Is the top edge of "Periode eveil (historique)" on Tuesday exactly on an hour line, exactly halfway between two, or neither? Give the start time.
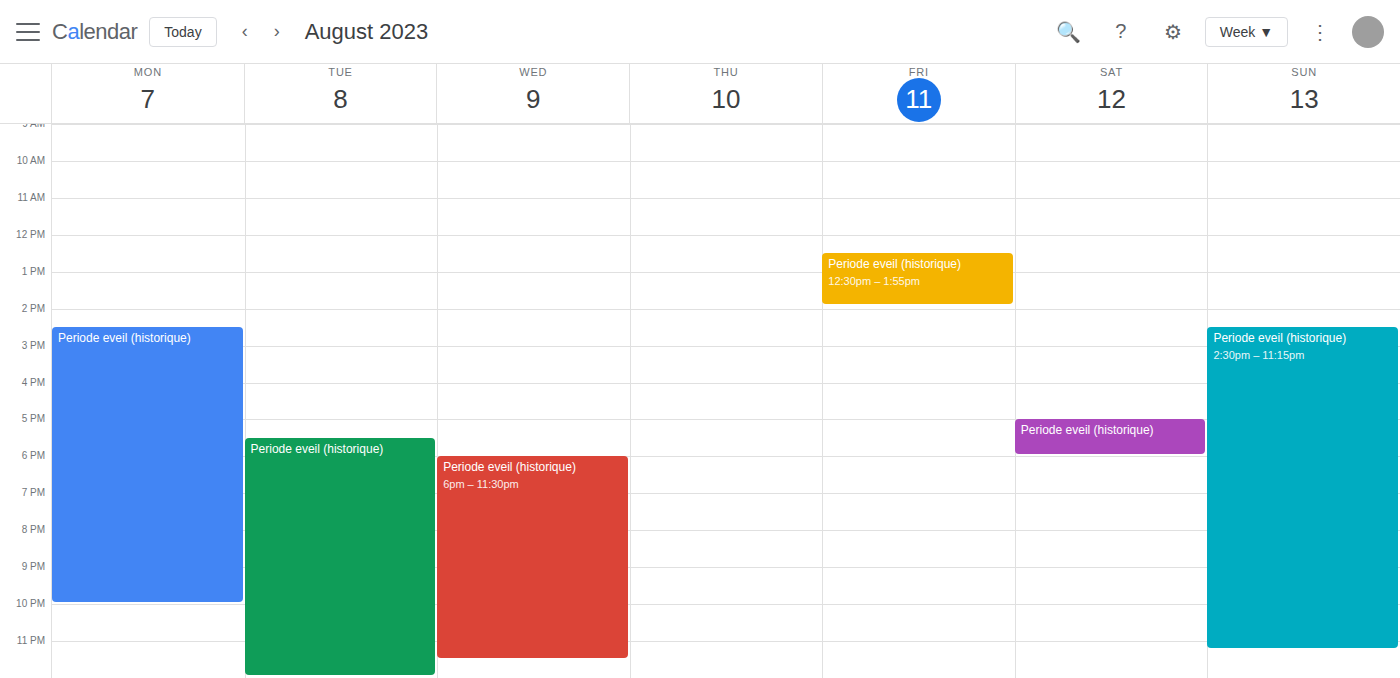
5:30 PM -- halfway between the 5 PM and 6 PM lines.